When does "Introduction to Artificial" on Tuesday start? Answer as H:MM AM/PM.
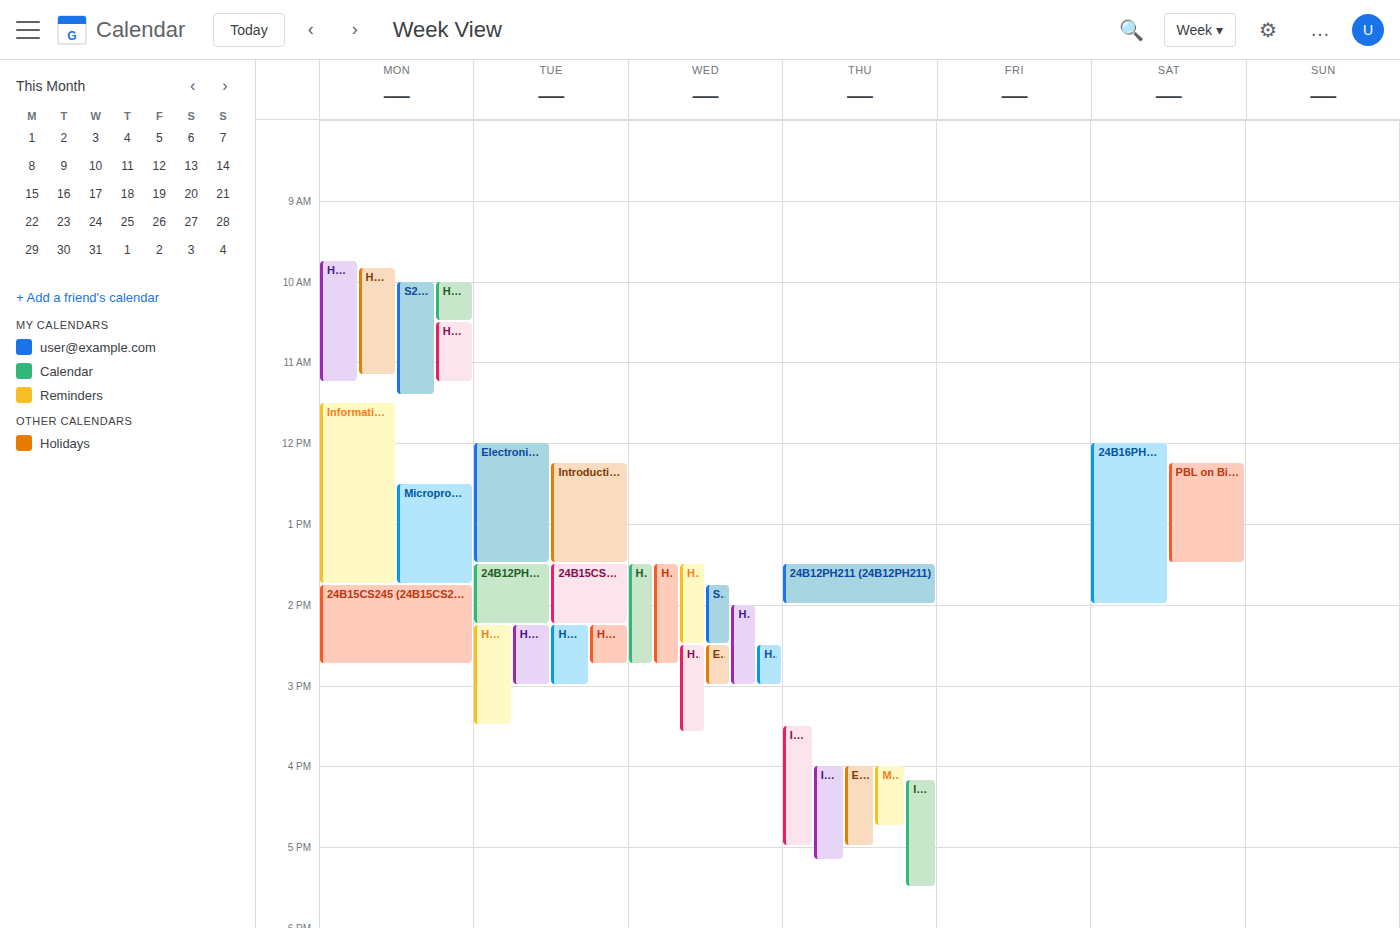
12:15 PM